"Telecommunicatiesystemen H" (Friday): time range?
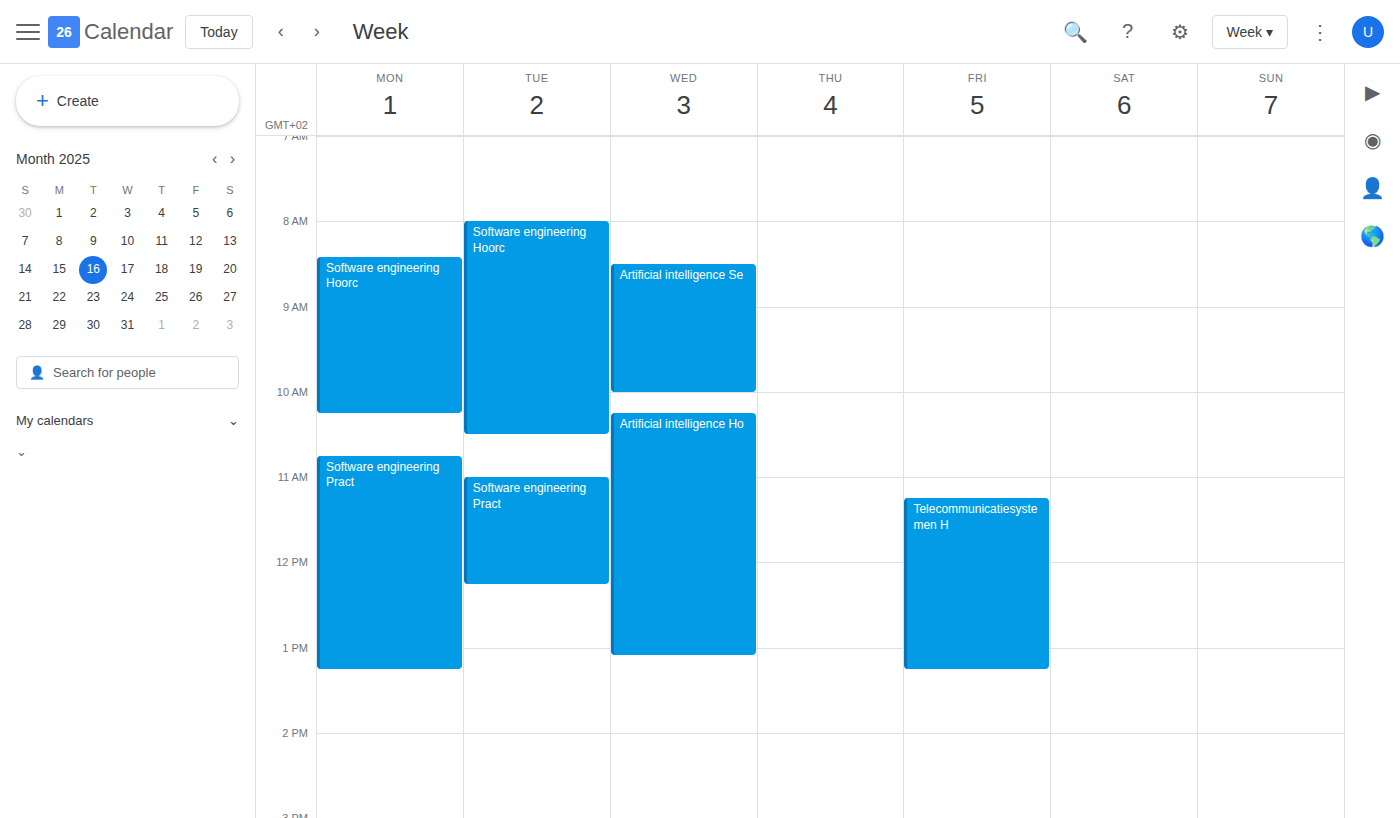
11:15 AM to 1:15 PM